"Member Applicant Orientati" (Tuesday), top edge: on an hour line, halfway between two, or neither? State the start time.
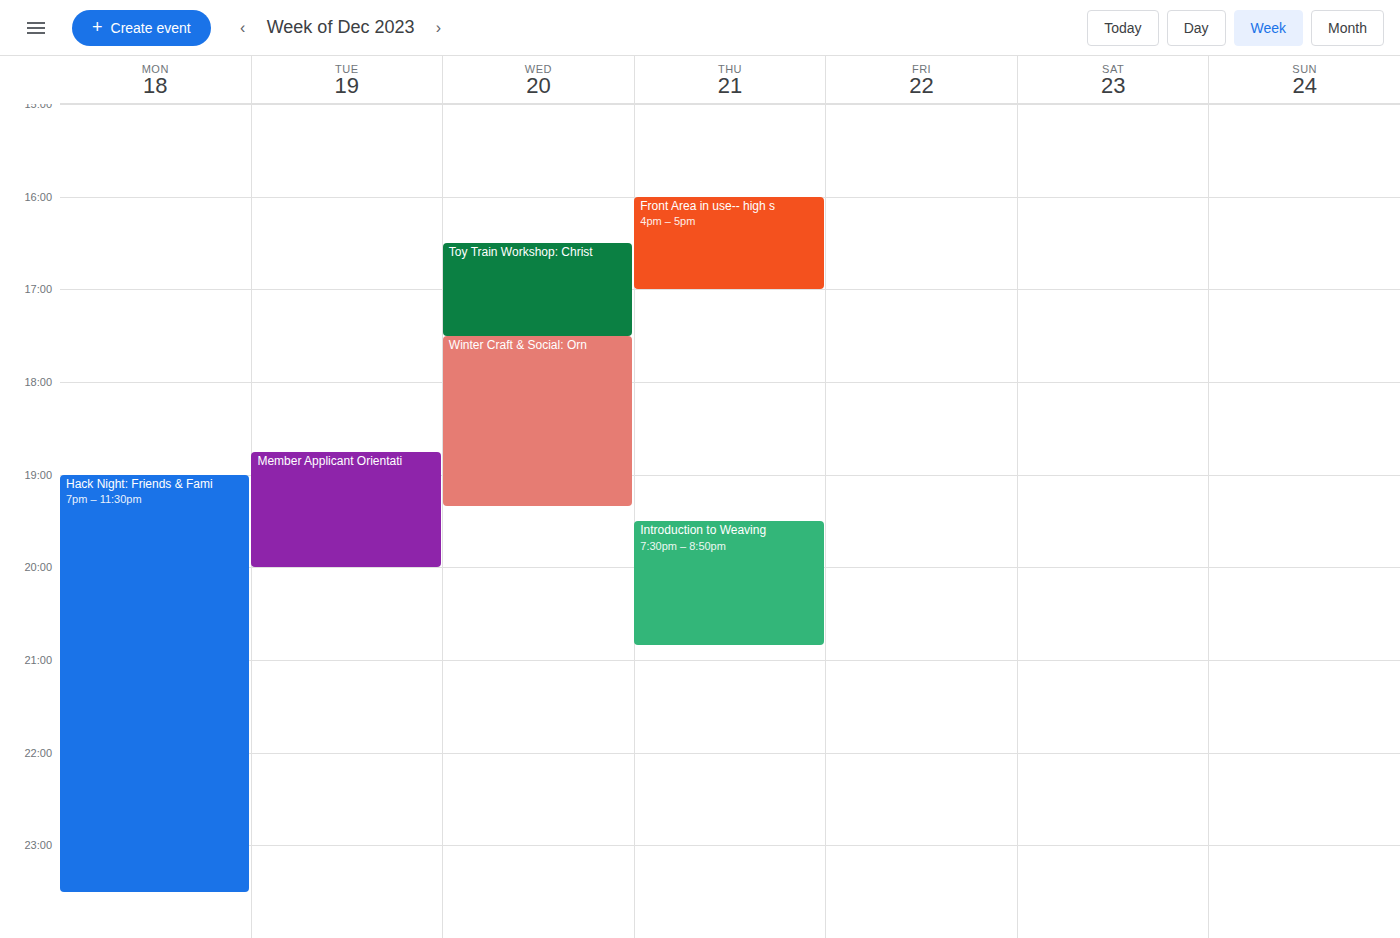
6:45 PM -- neither: three quarters of the way from the 6 PM line to the 7 PM line.